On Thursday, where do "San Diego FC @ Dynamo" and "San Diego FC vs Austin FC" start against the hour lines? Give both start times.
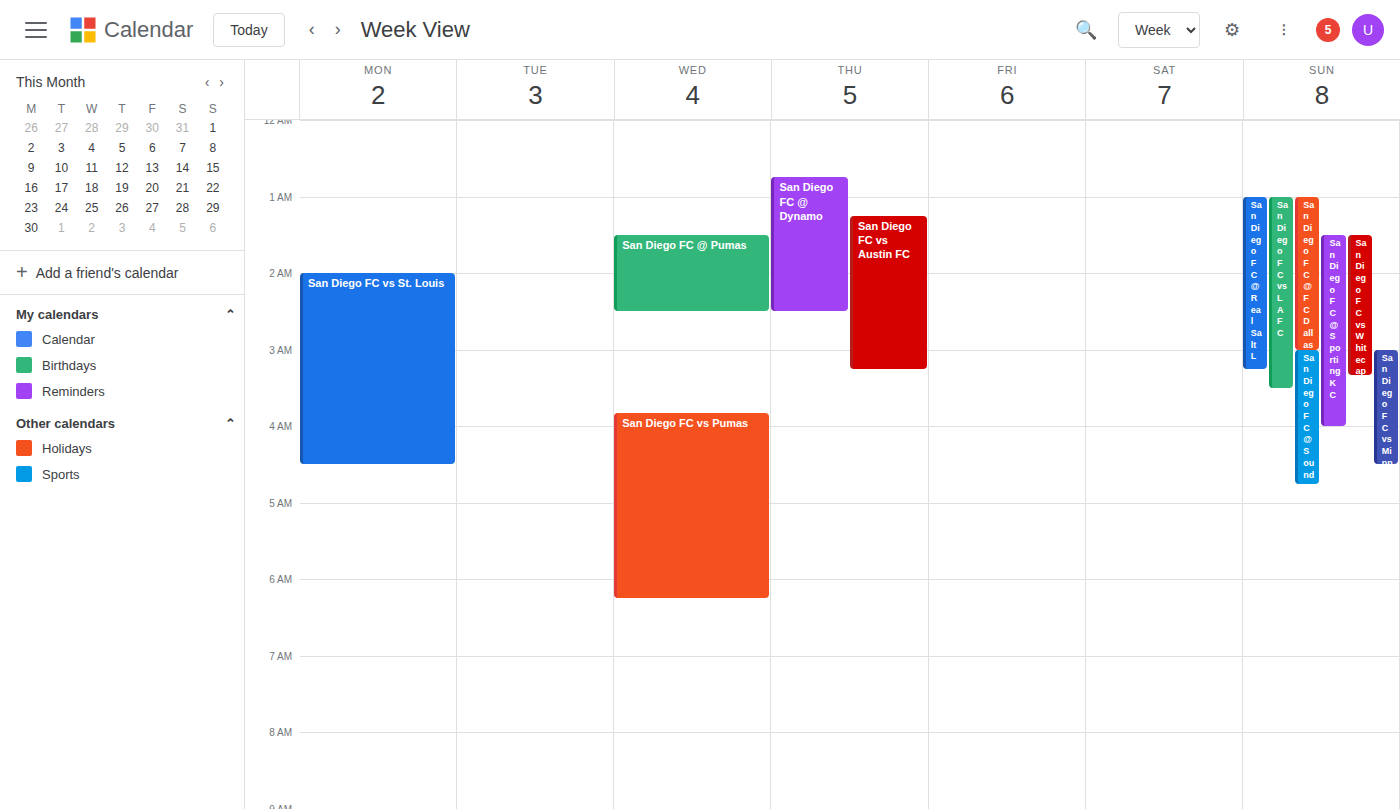
"San Diego FC @ Dynamo": 12:45 AM, neither: three quarters of the way from the 12 AM line to the 1 AM line. "San Diego FC vs Austin FC": 1:15 AM, neither: a quarter of the way from the 1 AM line to the 2 AM line.